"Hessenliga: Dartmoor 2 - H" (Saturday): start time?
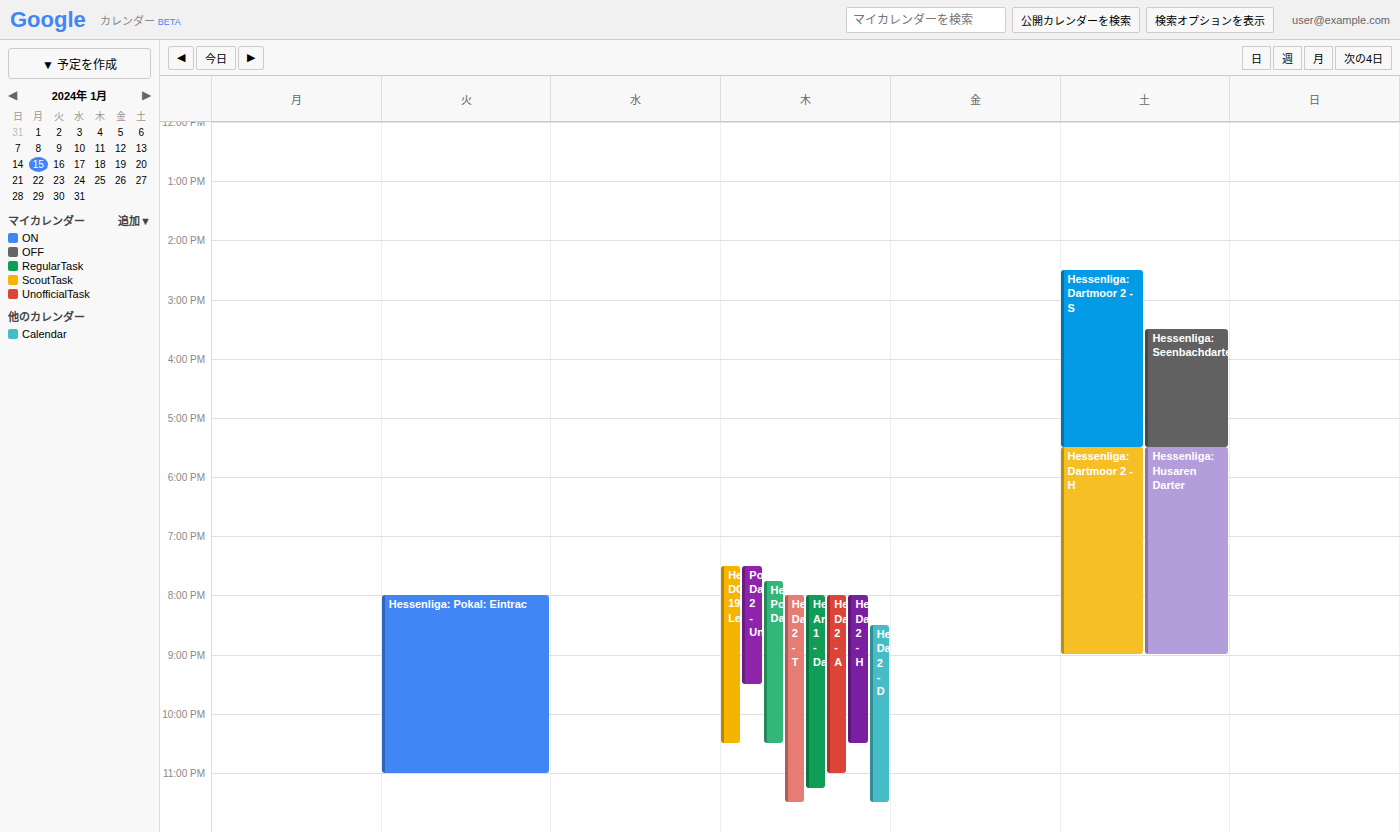
5:30 PM